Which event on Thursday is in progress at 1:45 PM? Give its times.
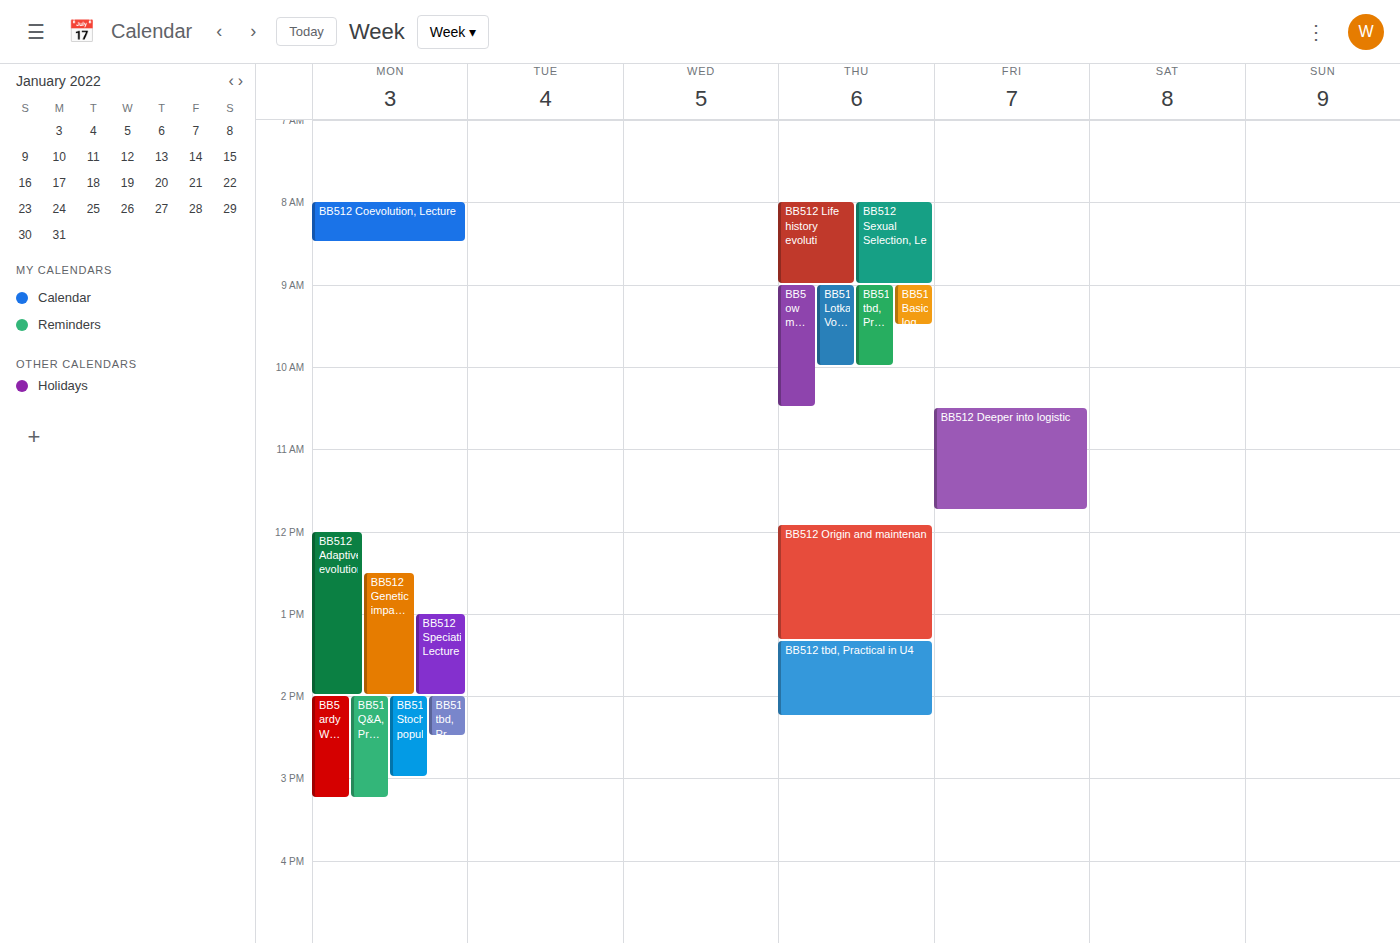
"BB512 tbd, Practical in U4", 1:20 PM to 2:15 PM